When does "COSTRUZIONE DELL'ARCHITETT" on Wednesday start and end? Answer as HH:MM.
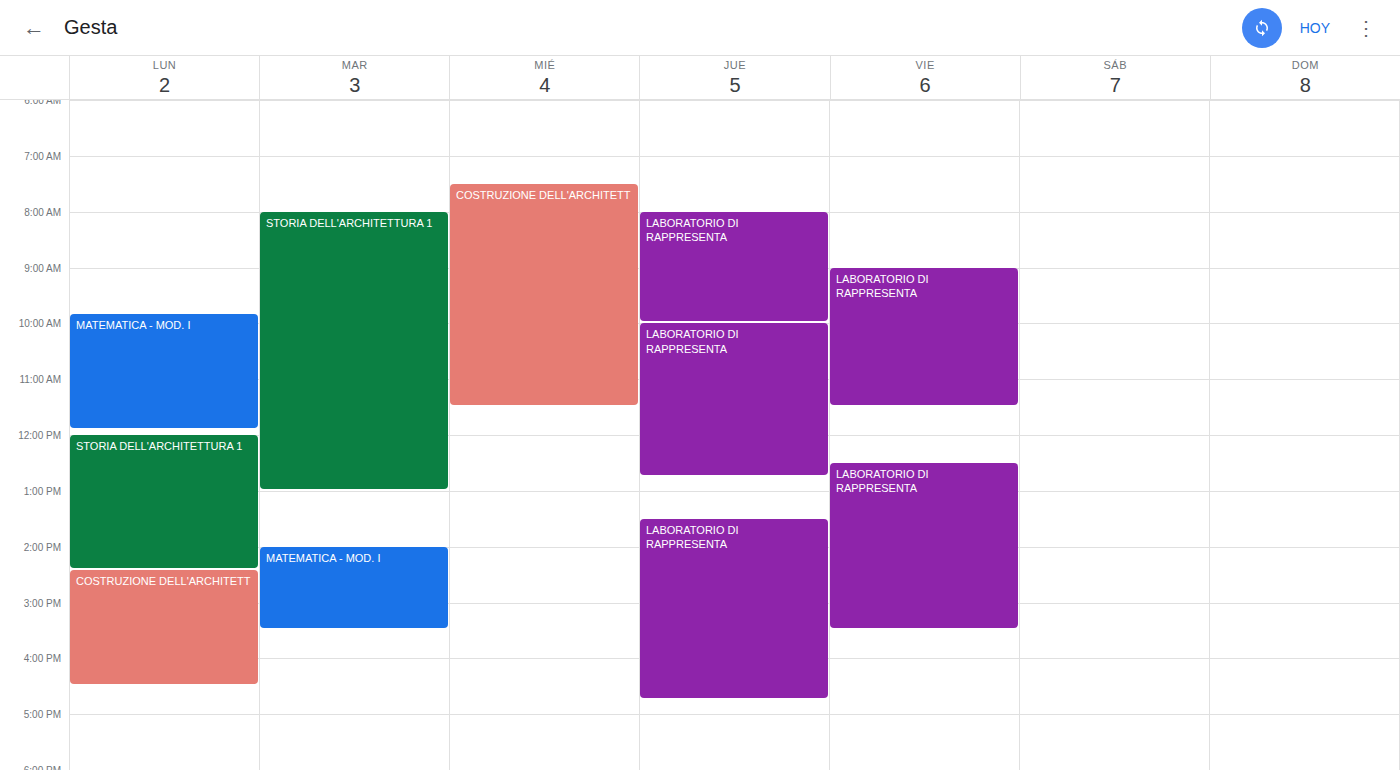
07:30 to 11:30